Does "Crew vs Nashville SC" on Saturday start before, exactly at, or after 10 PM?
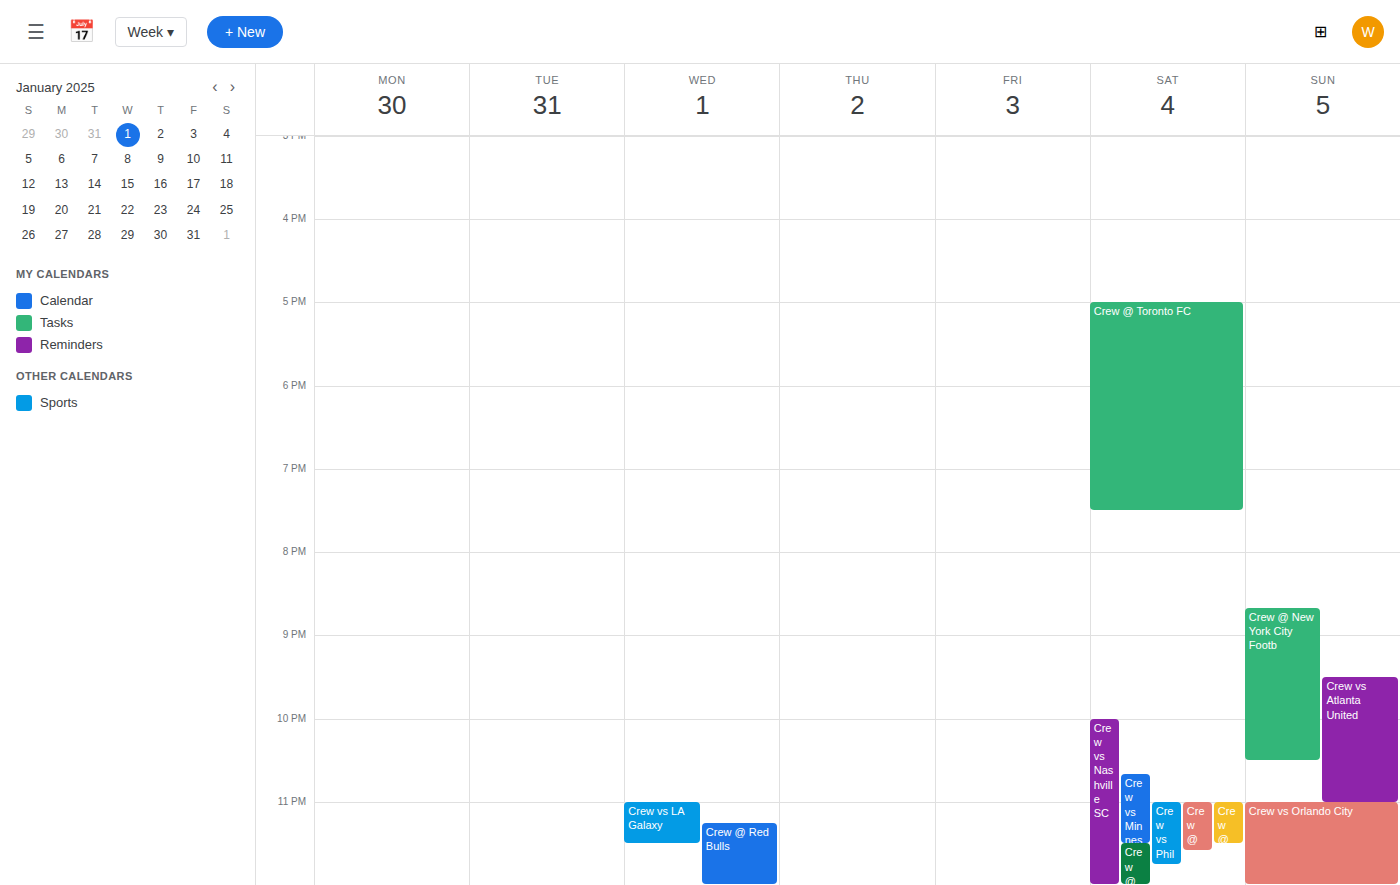
10:00 PM -- exactly at 10 PM, on the 10 PM line.